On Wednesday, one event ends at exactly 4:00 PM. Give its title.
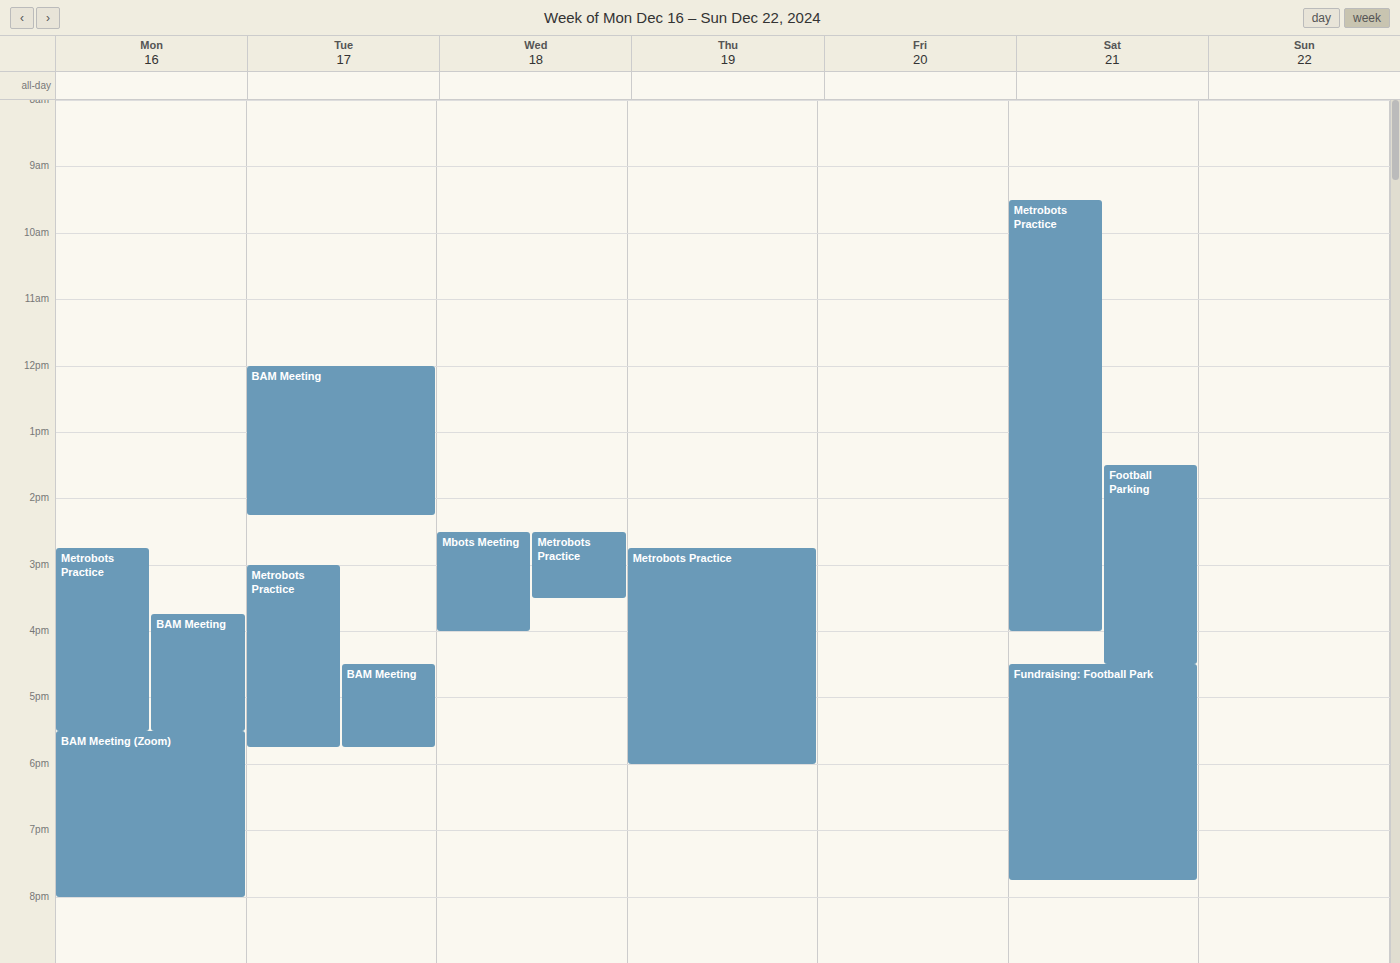
"Mbots Meeting"